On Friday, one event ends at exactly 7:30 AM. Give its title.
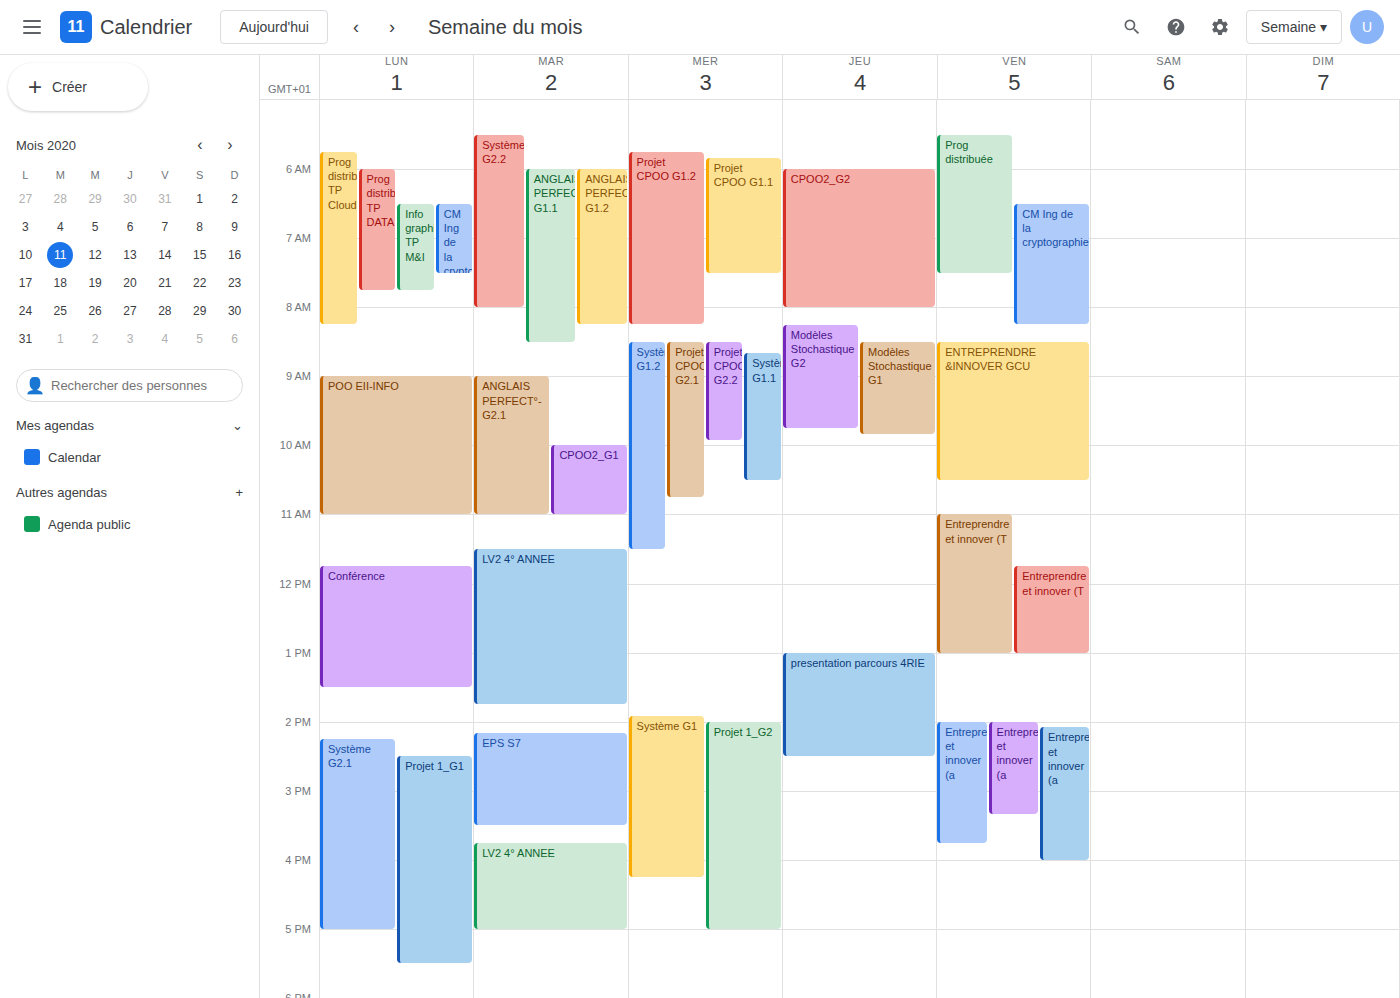
"Prog distribuée"